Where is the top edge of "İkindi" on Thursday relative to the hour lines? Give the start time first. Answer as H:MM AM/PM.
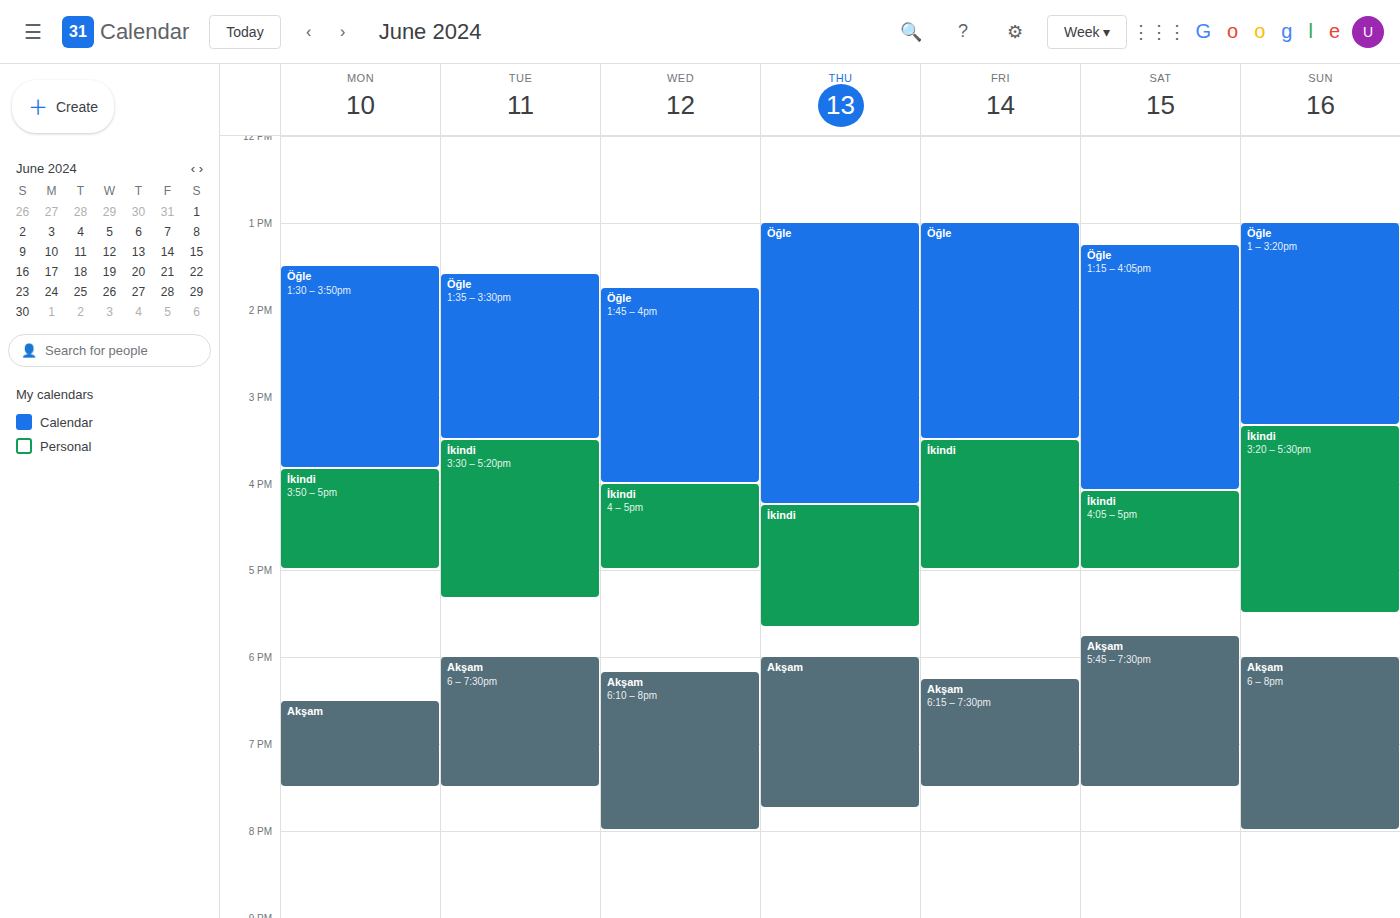
4:15 PM -- neither: a quarter of the way from the 4 PM line to the 5 PM line.